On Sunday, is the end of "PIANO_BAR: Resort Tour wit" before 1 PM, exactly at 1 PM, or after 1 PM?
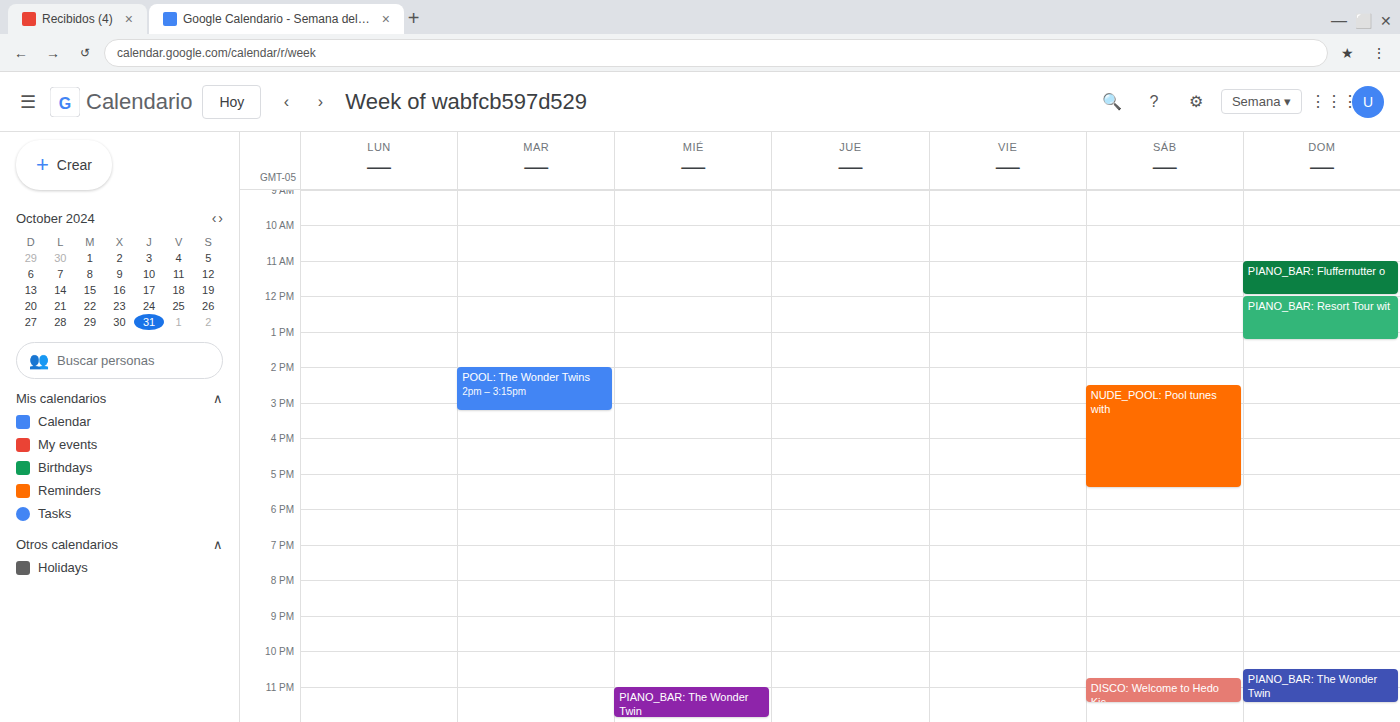
1:15 PM -- after 1 PM, 15 minutes below the 1 PM line.